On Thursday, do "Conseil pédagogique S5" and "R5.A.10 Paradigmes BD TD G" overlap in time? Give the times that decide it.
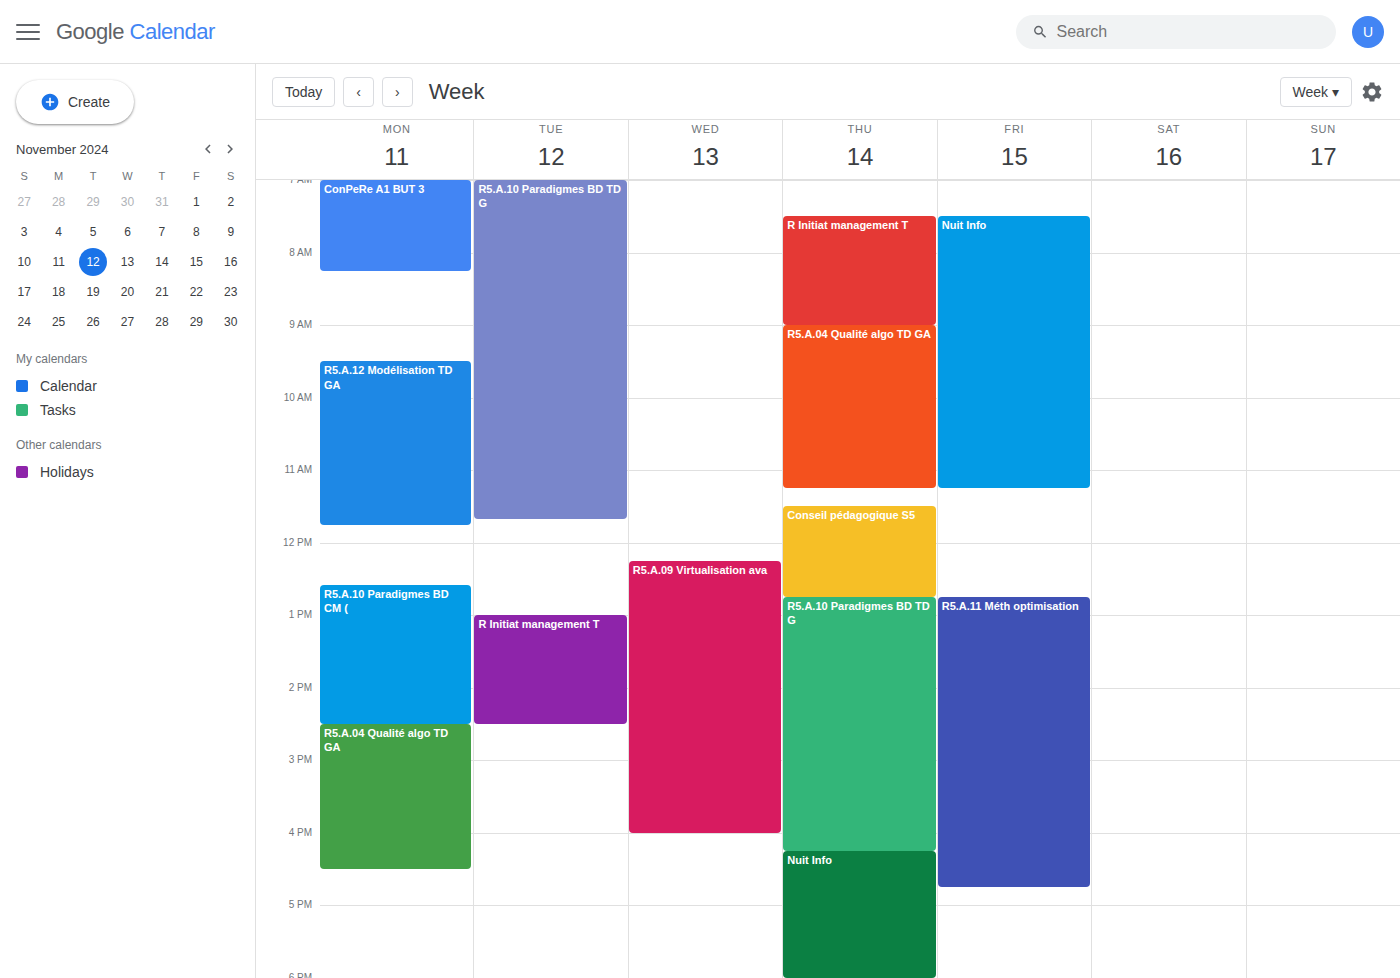
"Conseil pédagogique S5" ends at 12:45 PM, exactly when "R5.A.10 Paradigmes BD TD G" starts -- they touch but do not overlap.